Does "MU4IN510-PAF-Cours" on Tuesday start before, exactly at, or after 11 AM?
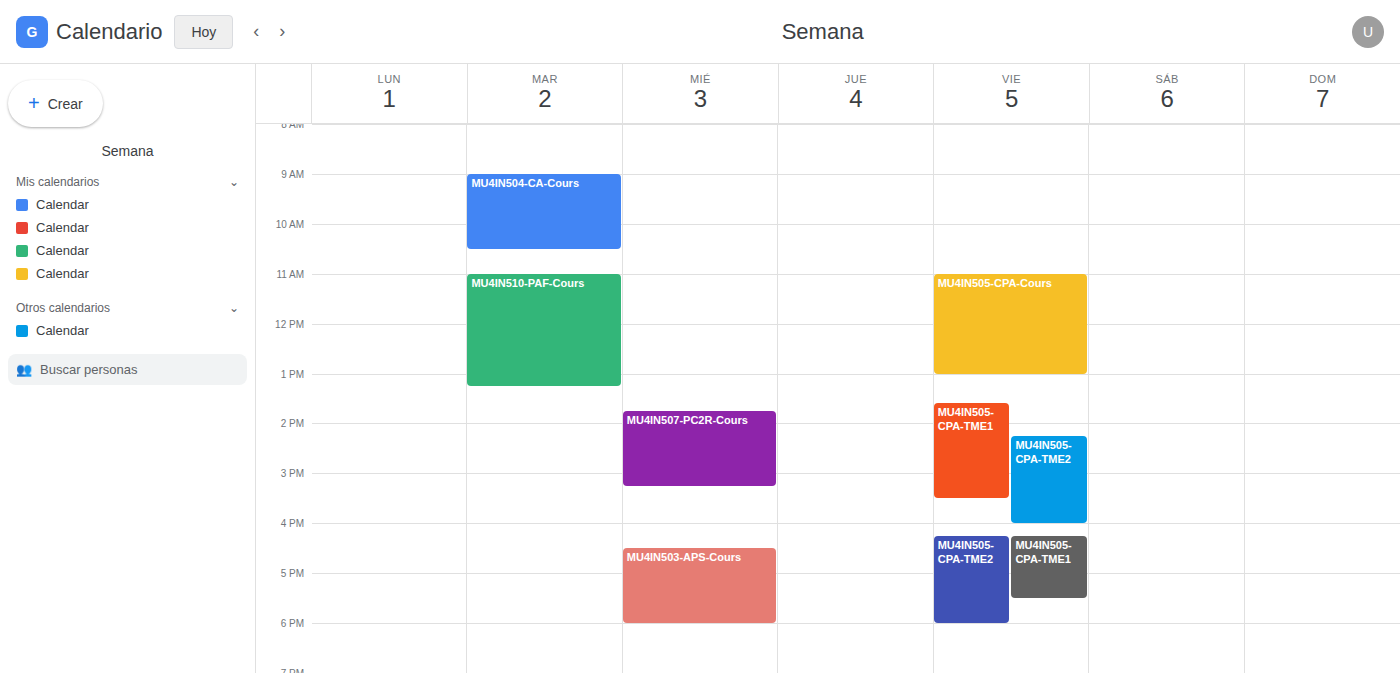
11:00 AM -- exactly at 11 AM, on the 11 AM line.